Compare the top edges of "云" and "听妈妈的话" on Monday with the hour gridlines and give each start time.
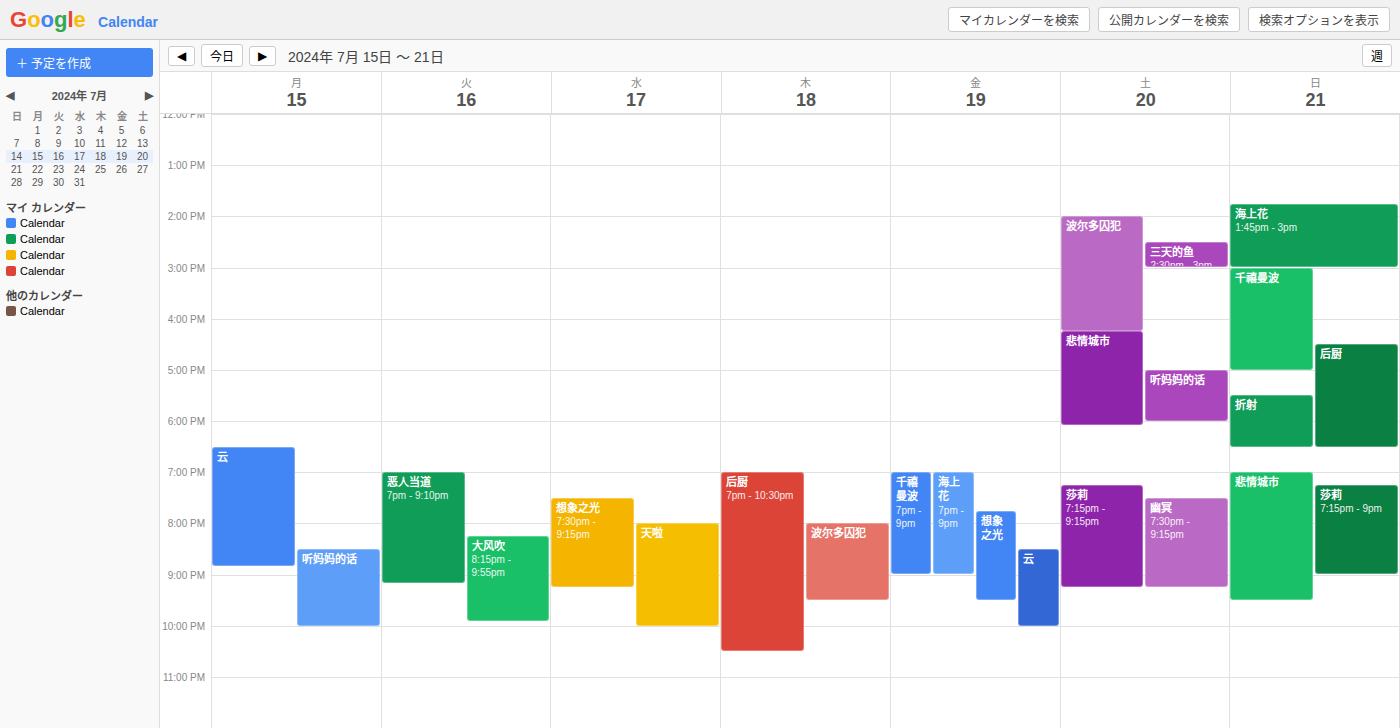
"云": 6:30 PM, halfway between the 6 PM and 7 PM lines. "听妈妈的话": 8:30 PM, halfway between the 8 PM and 9 PM lines.